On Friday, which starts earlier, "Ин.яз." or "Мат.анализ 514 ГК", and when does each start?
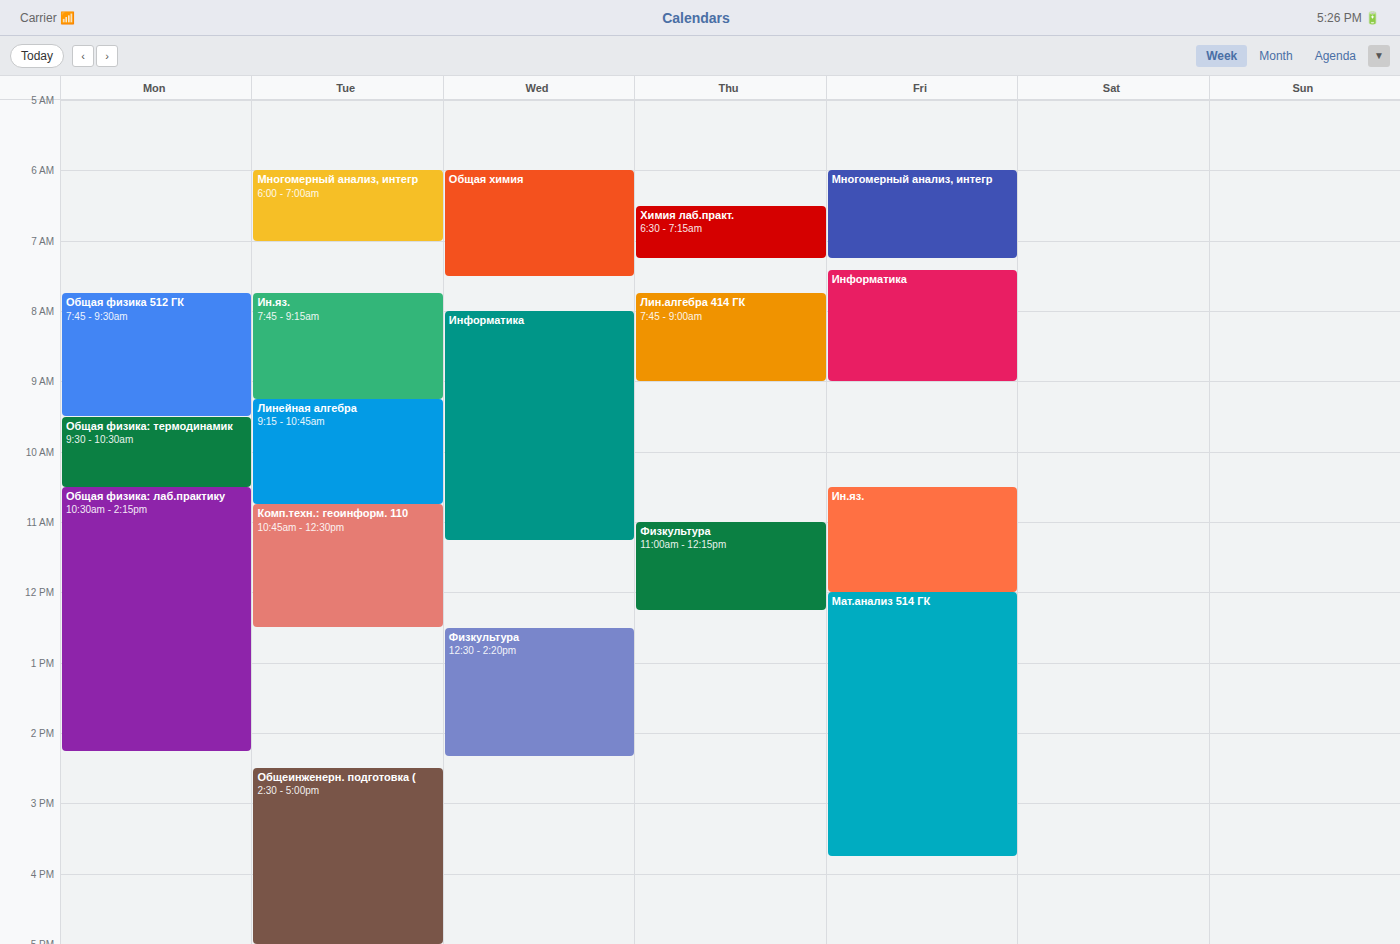
"Ин.яз." 10:30 AM; "Мат.анализ 514 ГК" 12:00 PM.